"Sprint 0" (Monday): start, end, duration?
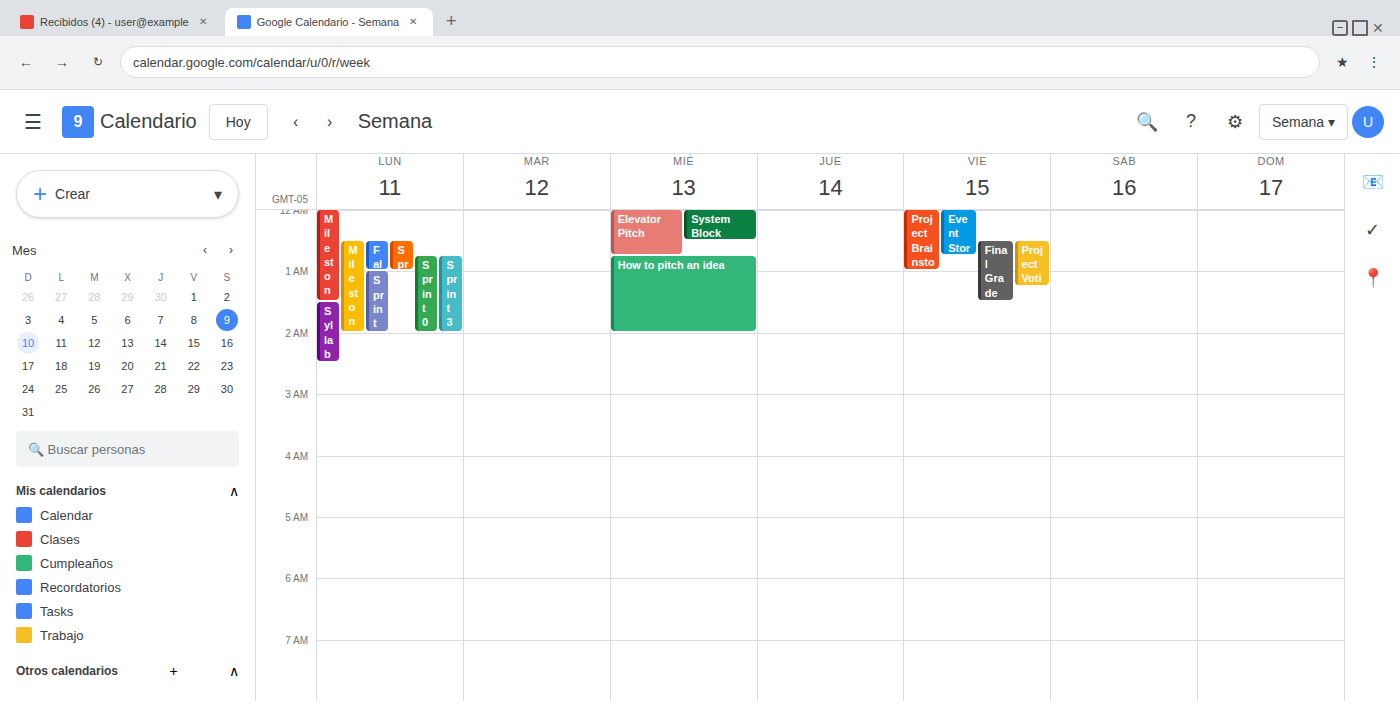
12:45 AM to 2:00 AM, 1 hour 15 minutes